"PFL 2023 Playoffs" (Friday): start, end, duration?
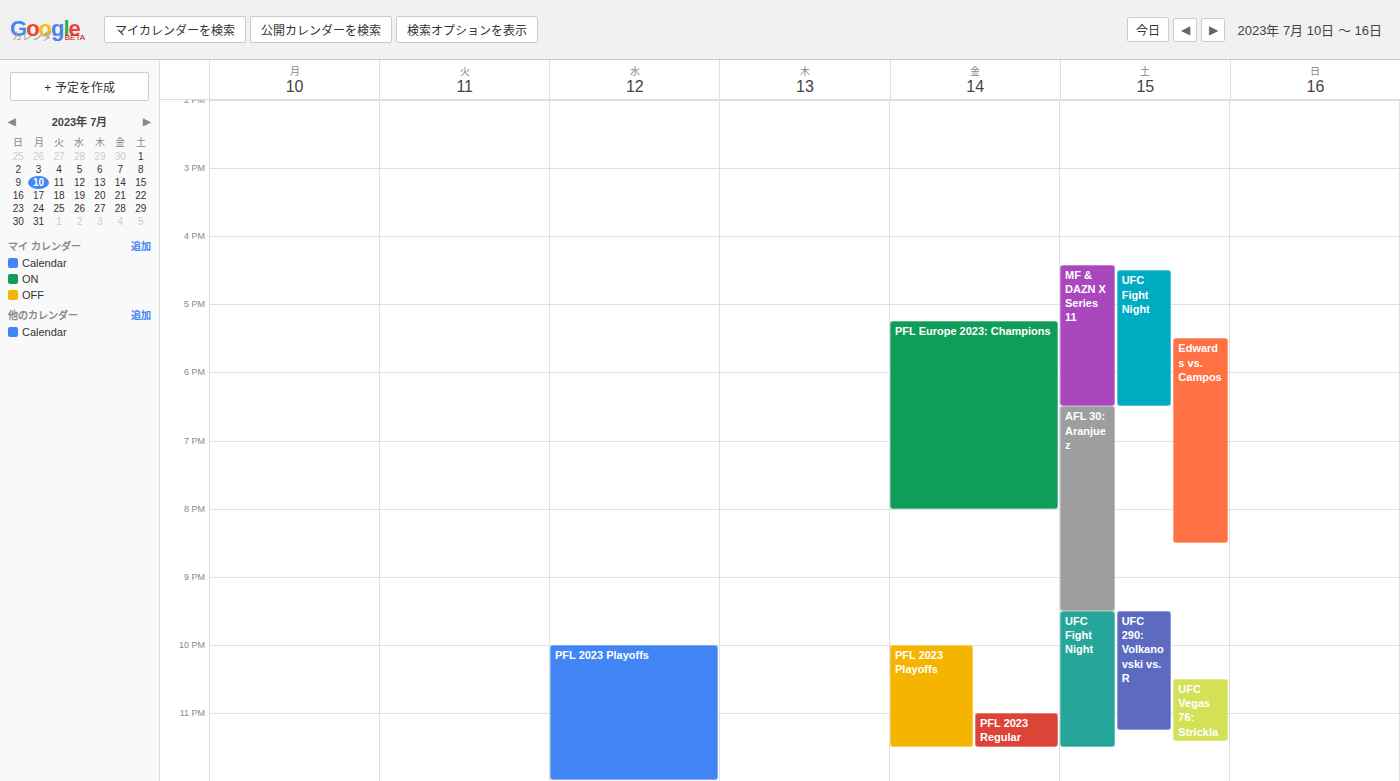
10:00 PM to 11:30 PM, 1 hour 30 minutes